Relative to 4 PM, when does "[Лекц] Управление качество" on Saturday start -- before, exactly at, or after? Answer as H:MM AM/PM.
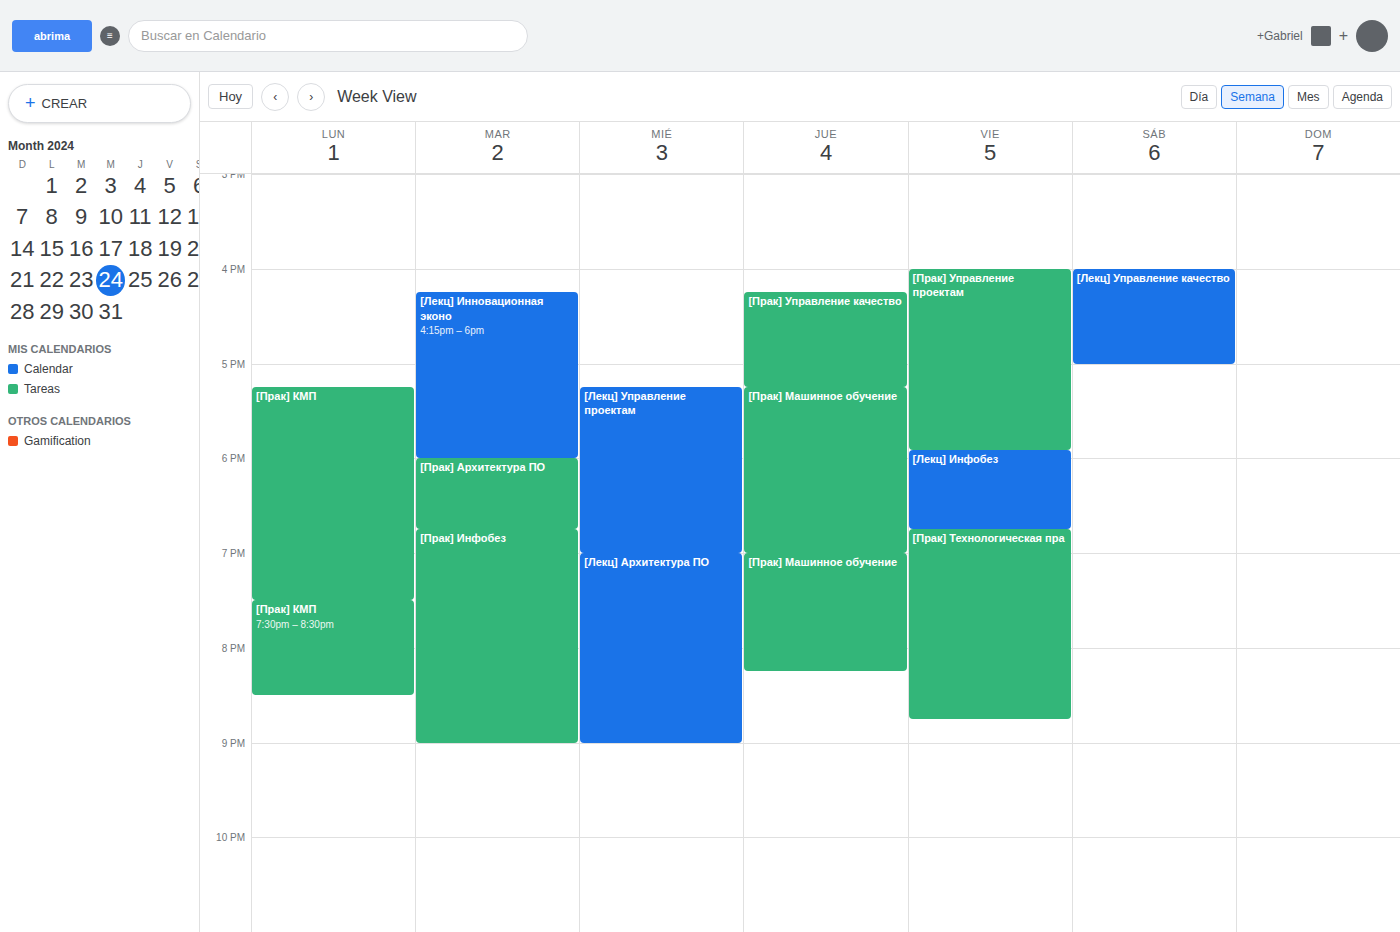
4:00 PM -- exactly at 4 PM, on the 4 PM line.